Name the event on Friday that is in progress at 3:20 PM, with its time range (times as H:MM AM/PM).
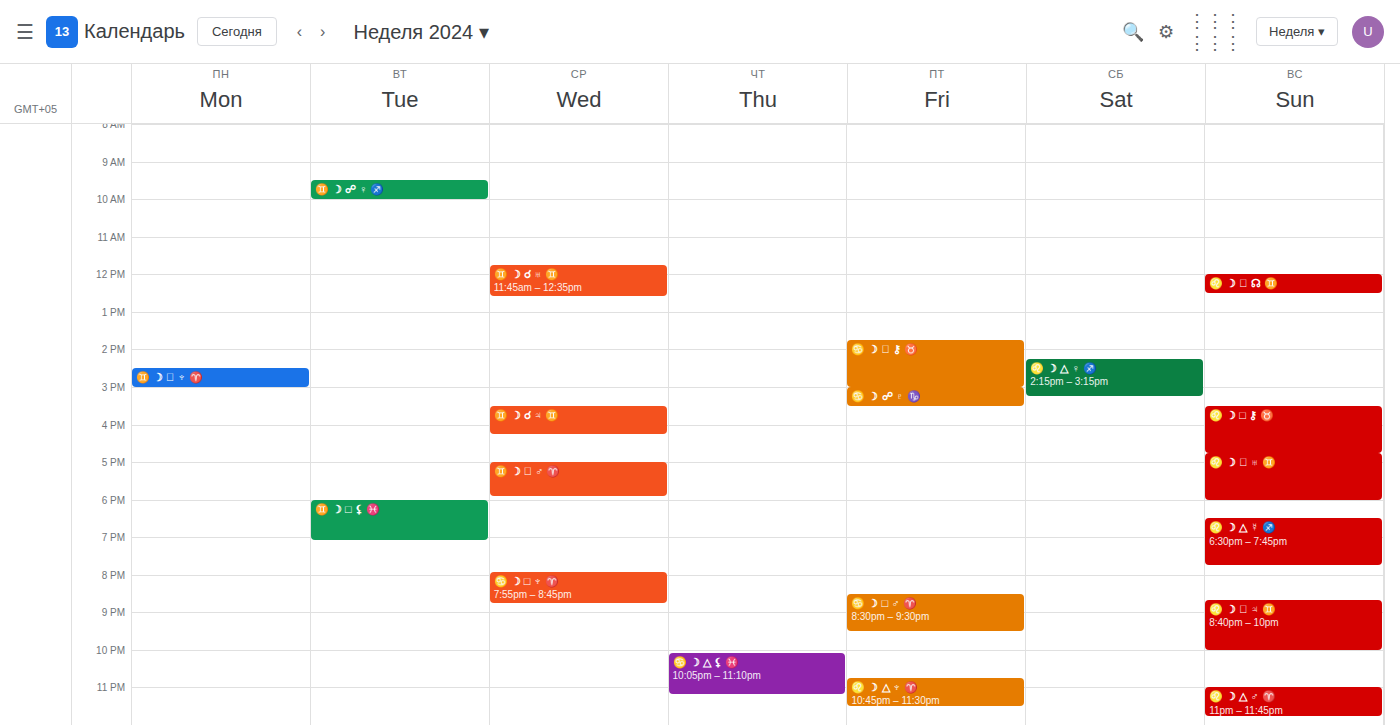
"♋️ ☽ ☍ ♇ ♑️", 3:00 PM to 3:30 PM